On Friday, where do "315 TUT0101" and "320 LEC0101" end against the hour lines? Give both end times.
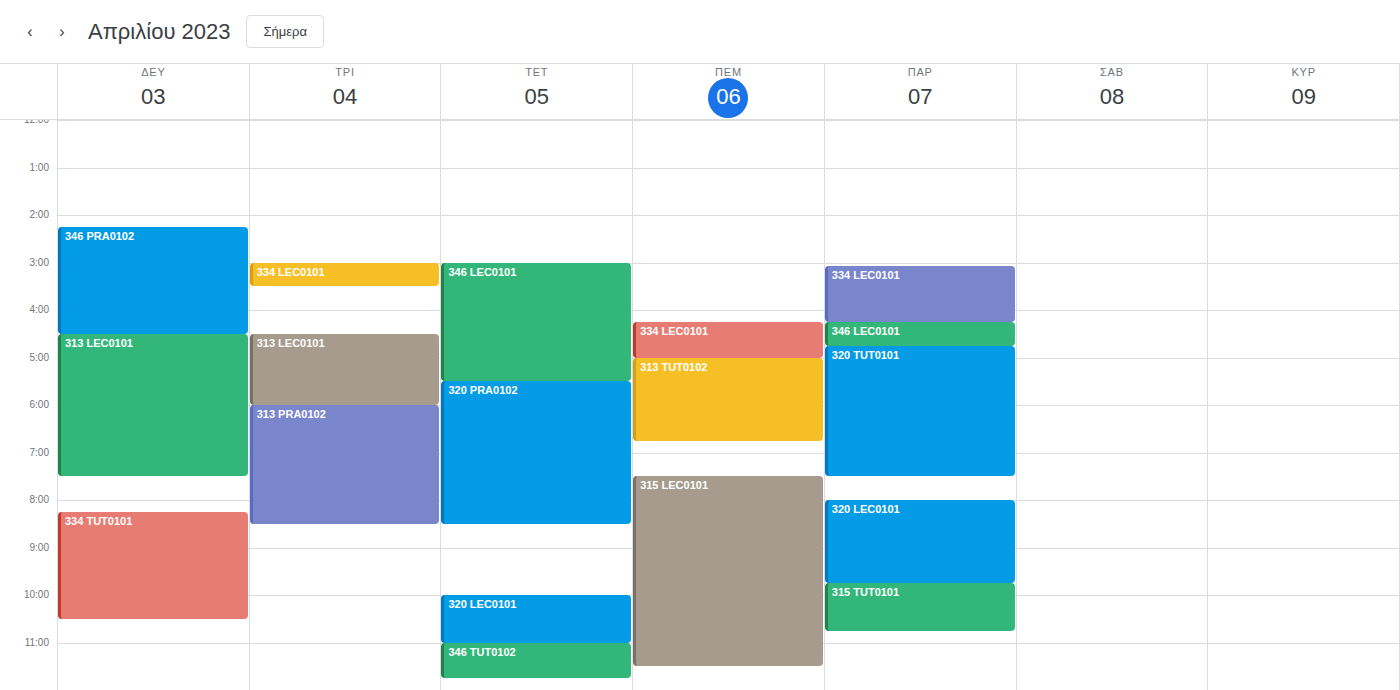
"315 TUT0101": 22:45, neither: three quarters of the way from the 22:00 line to the 23:00 line. "320 LEC0101": 21:45, neither: three quarters of the way from the 21:00 line to the 22:00 line.